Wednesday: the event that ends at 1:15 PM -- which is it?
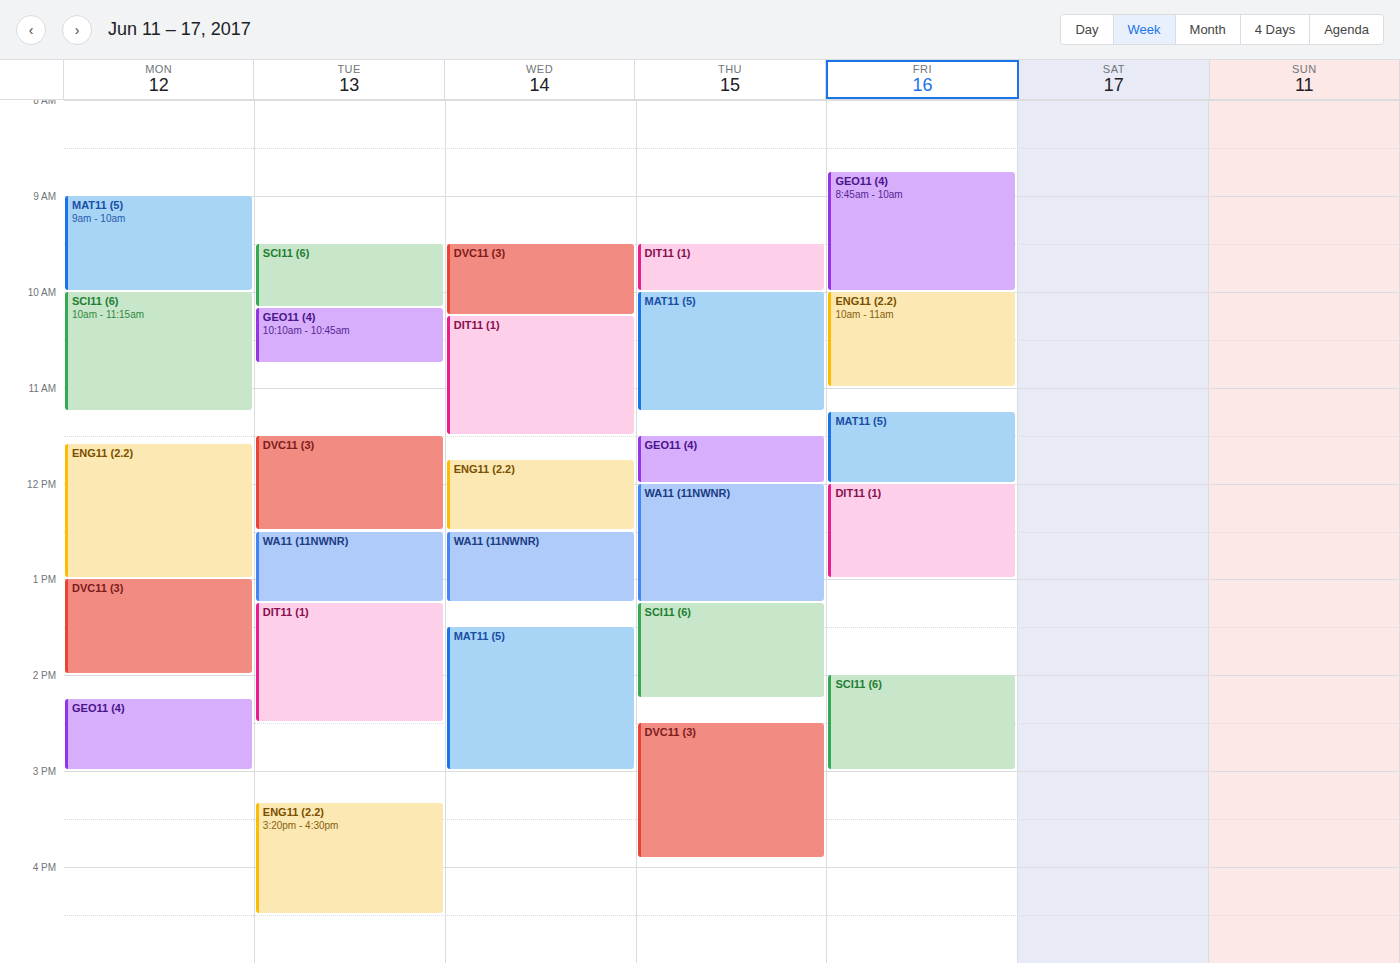
"WA11 (11NWNR)"